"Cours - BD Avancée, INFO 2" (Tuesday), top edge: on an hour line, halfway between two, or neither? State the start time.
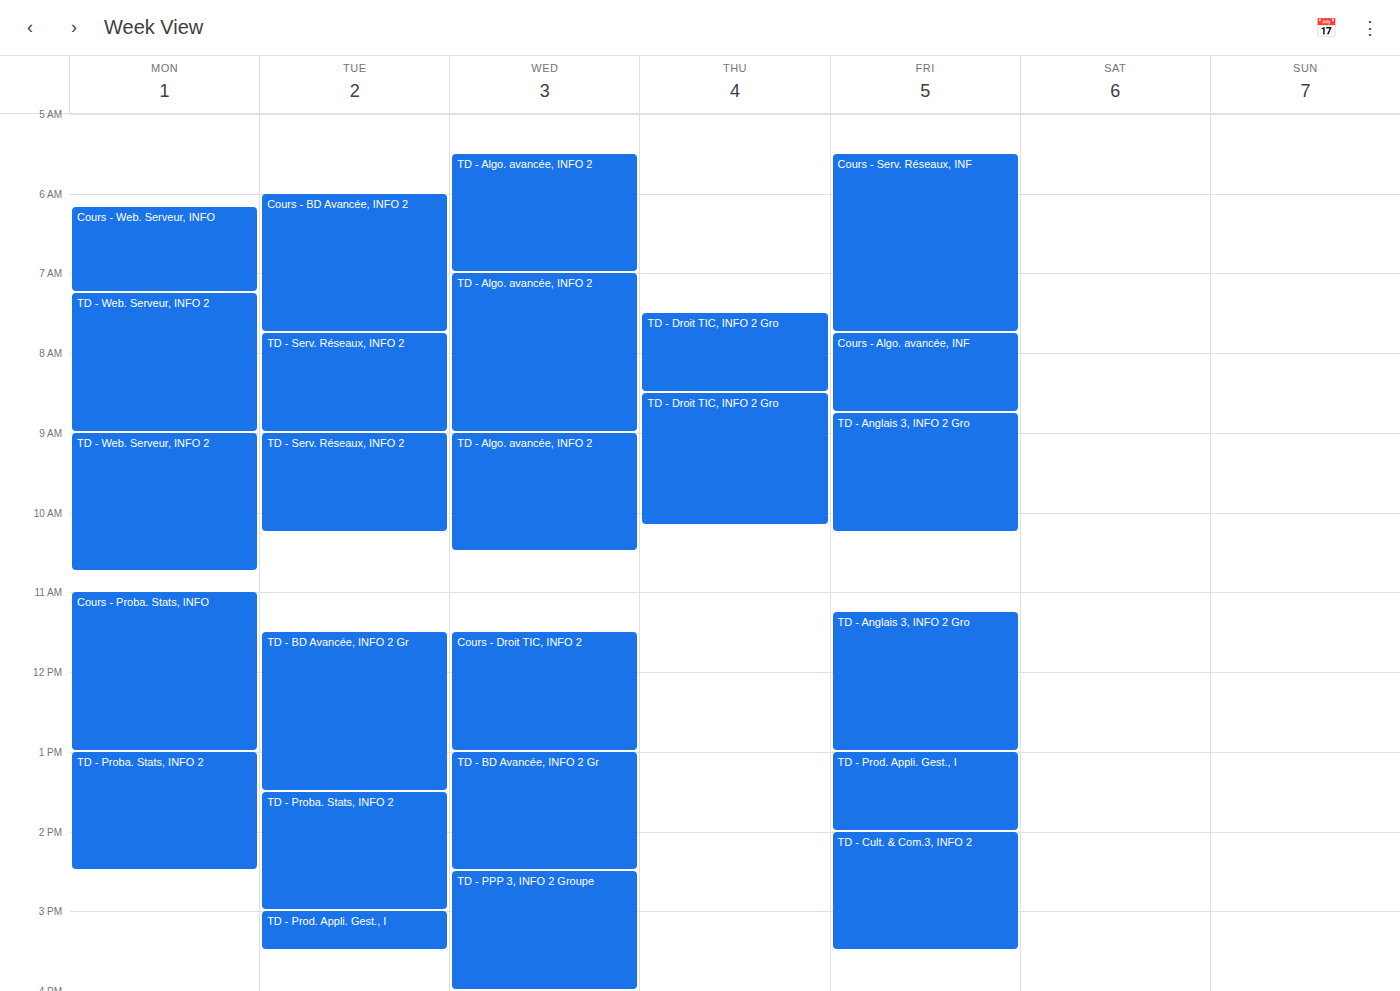
6:00 AM -- exactly on the 6 AM line.